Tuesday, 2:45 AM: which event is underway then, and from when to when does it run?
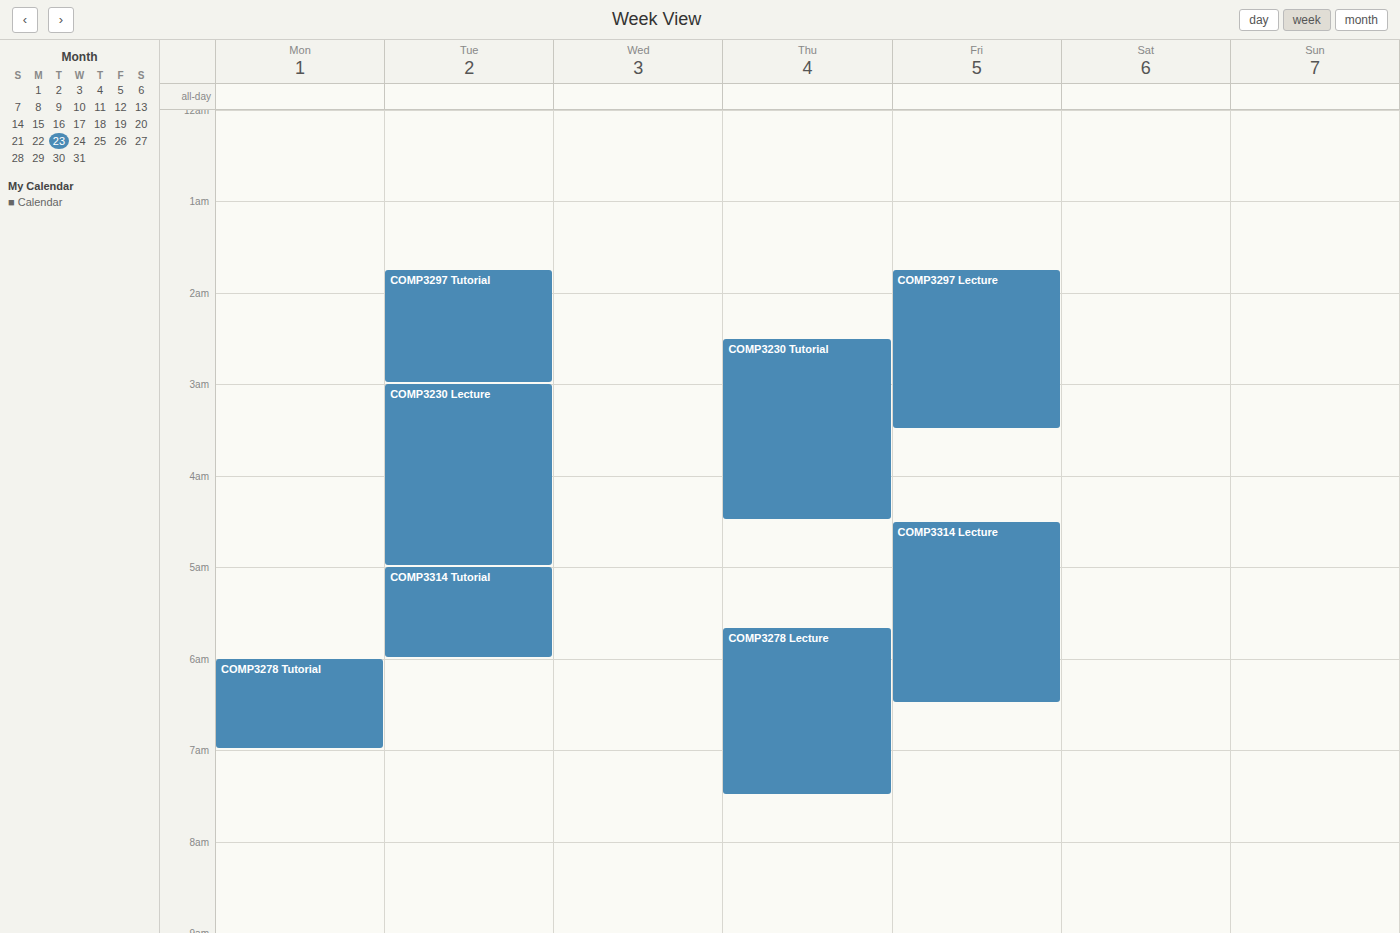
"COMP3297 Tutorial", 1:45 AM to 3:00 AM